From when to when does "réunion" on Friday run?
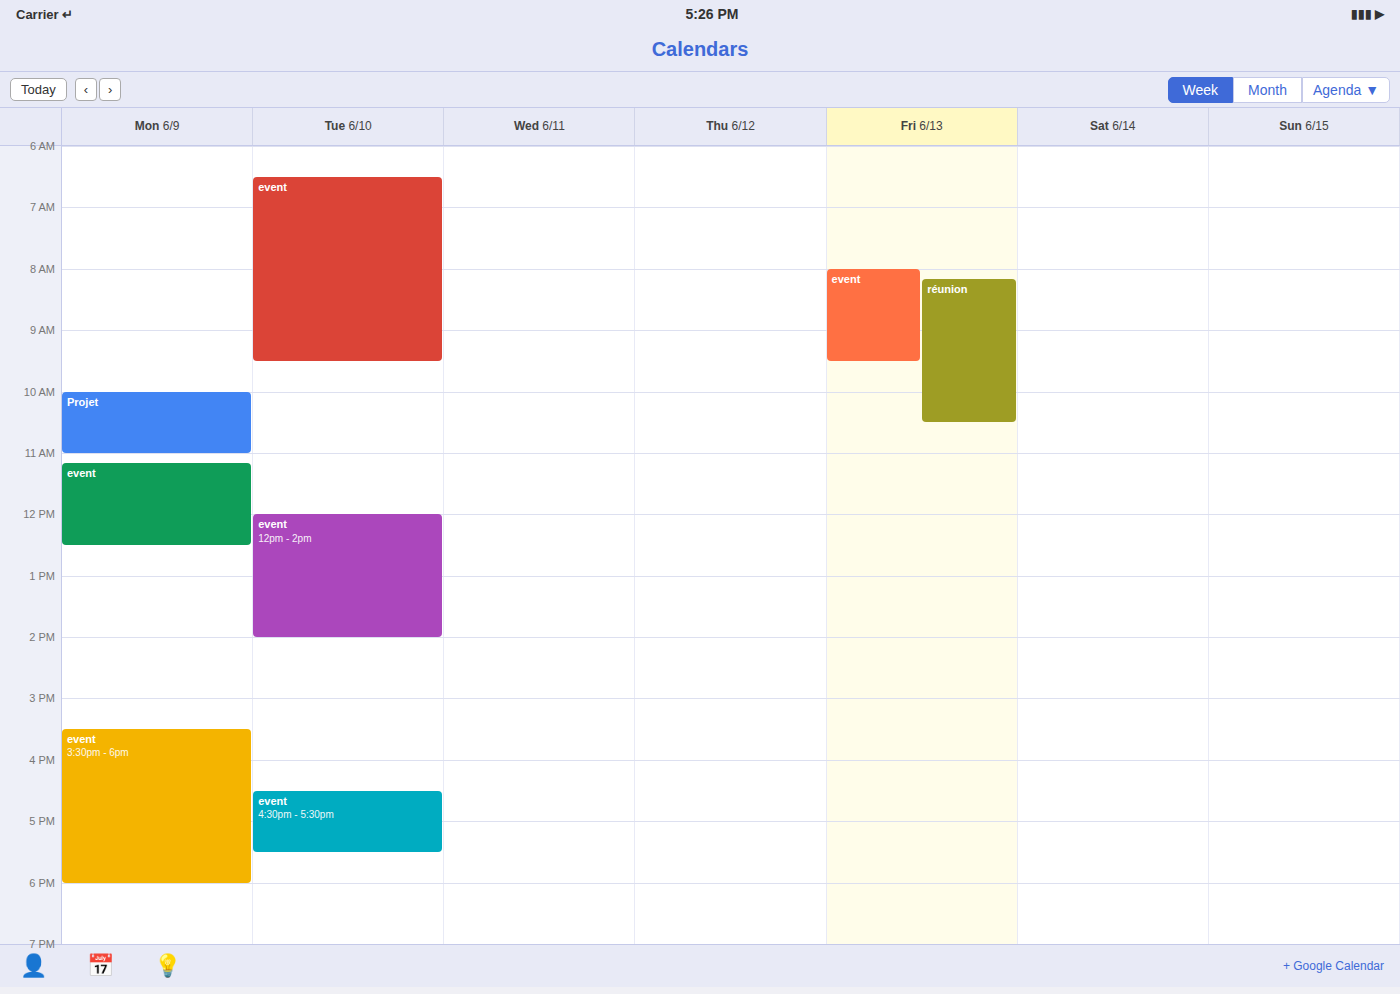
8:10 AM to 10:30 AM